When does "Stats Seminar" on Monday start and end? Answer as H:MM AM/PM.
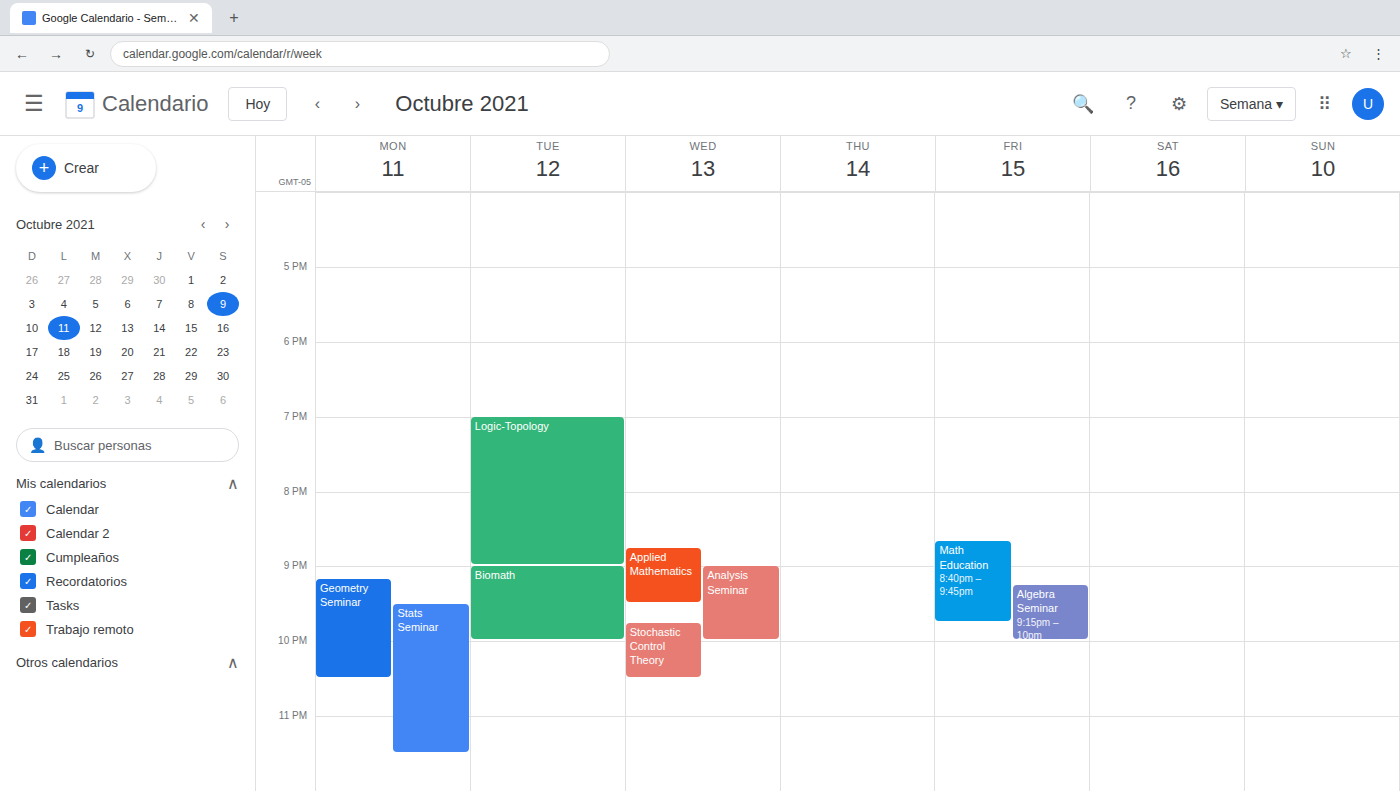
9:30 PM to 11:30 PM